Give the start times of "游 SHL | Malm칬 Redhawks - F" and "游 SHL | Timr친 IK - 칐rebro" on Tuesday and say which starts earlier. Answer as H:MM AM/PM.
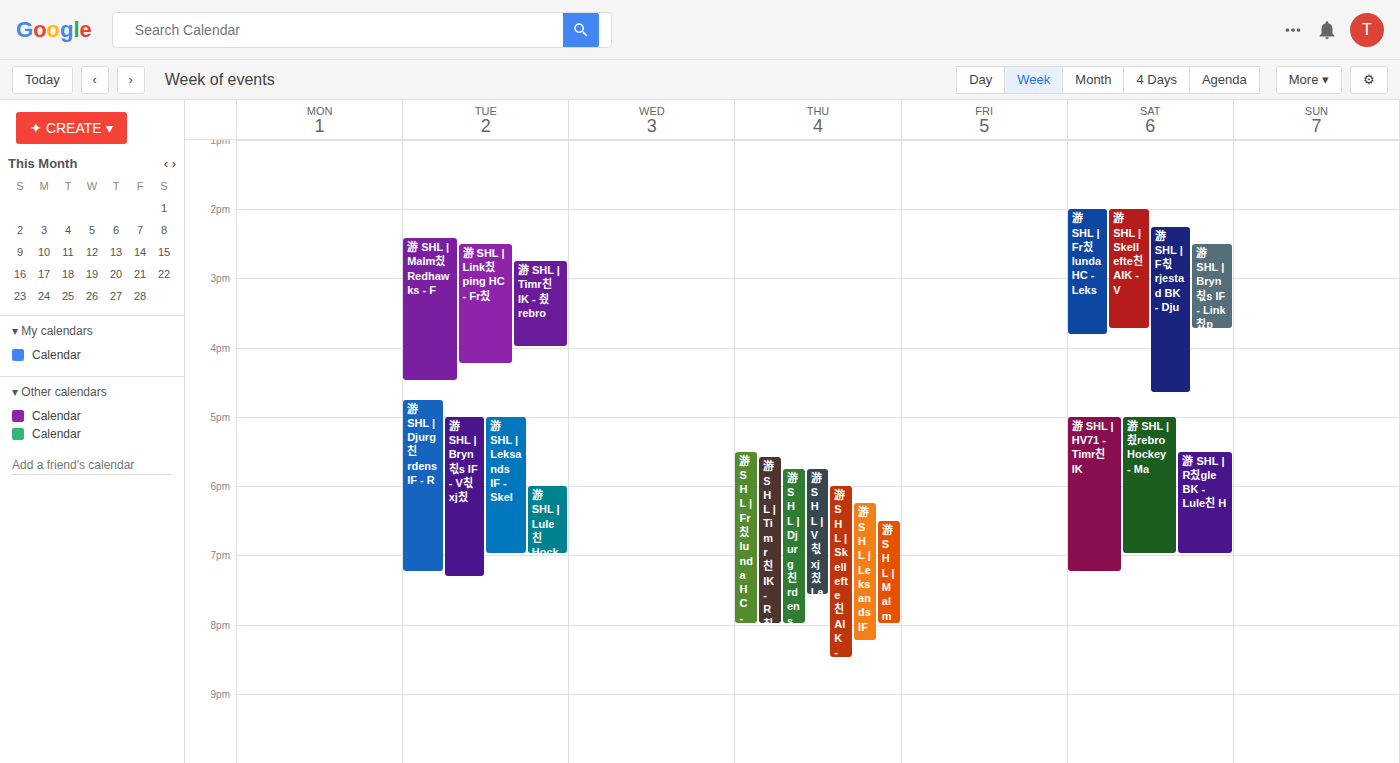
"游 SHL | Malm칬 Redhawks - F" 2:25 PM; "游 SHL | Timr친 IK - 칐rebro" 2:45 PM.